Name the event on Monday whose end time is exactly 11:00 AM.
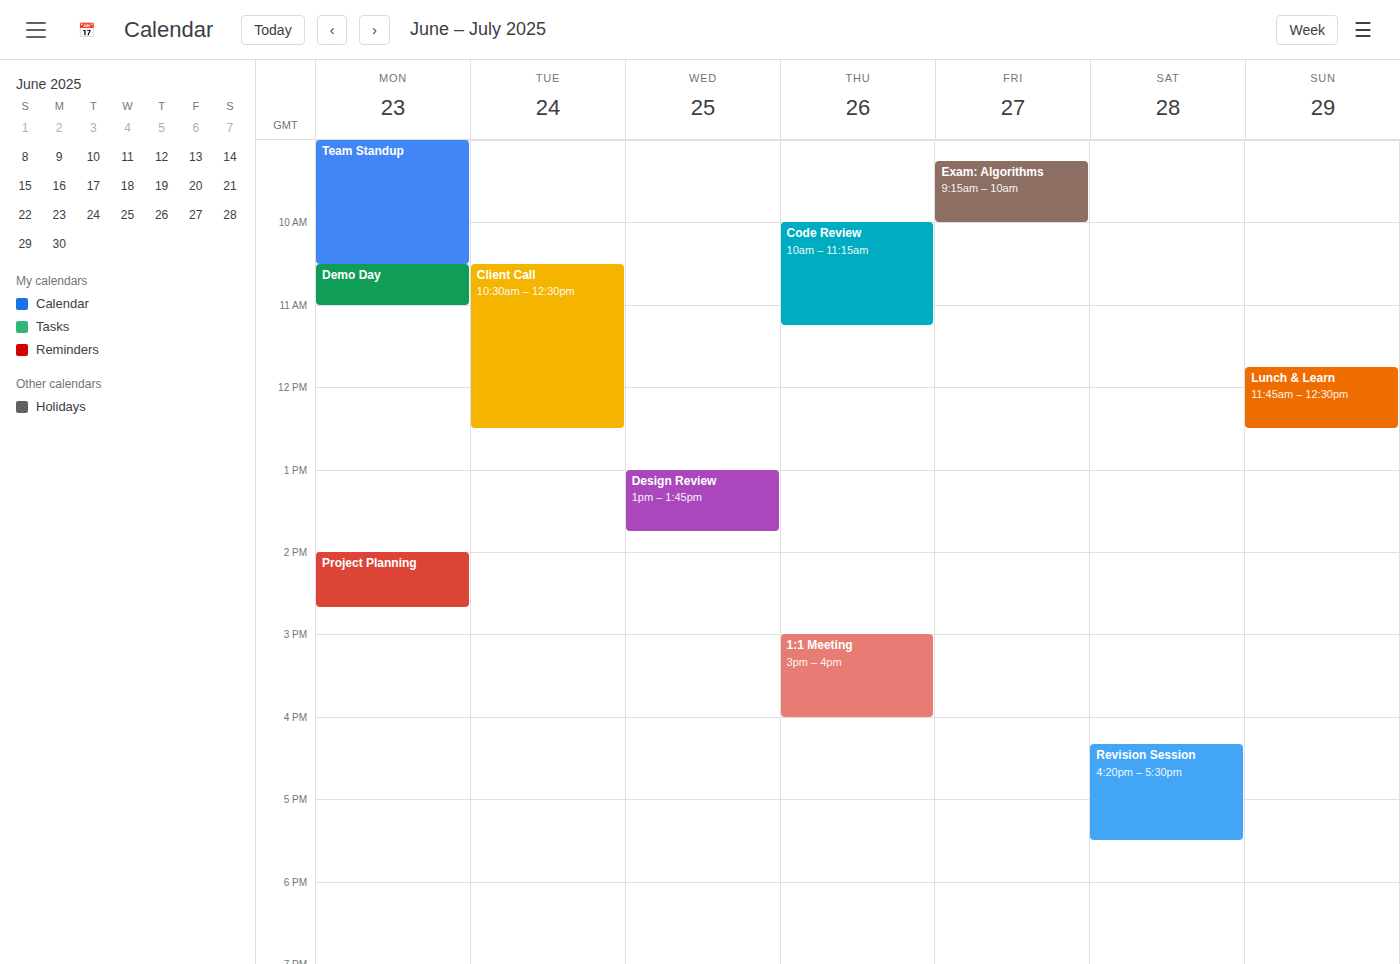
"Demo Day"